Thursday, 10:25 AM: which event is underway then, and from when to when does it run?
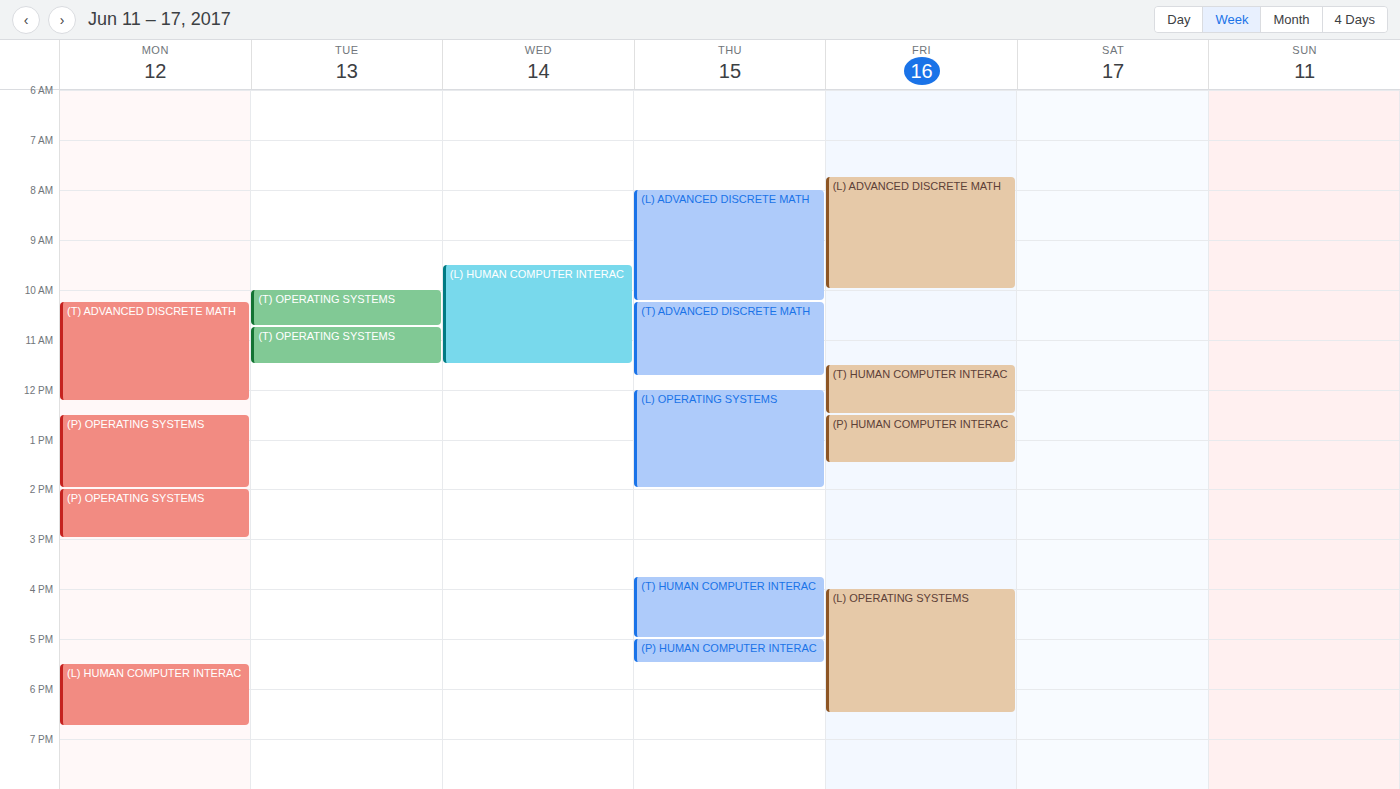
"(T) ADVANCED DISCRETE MATH", 10:15 AM to 11:45 AM